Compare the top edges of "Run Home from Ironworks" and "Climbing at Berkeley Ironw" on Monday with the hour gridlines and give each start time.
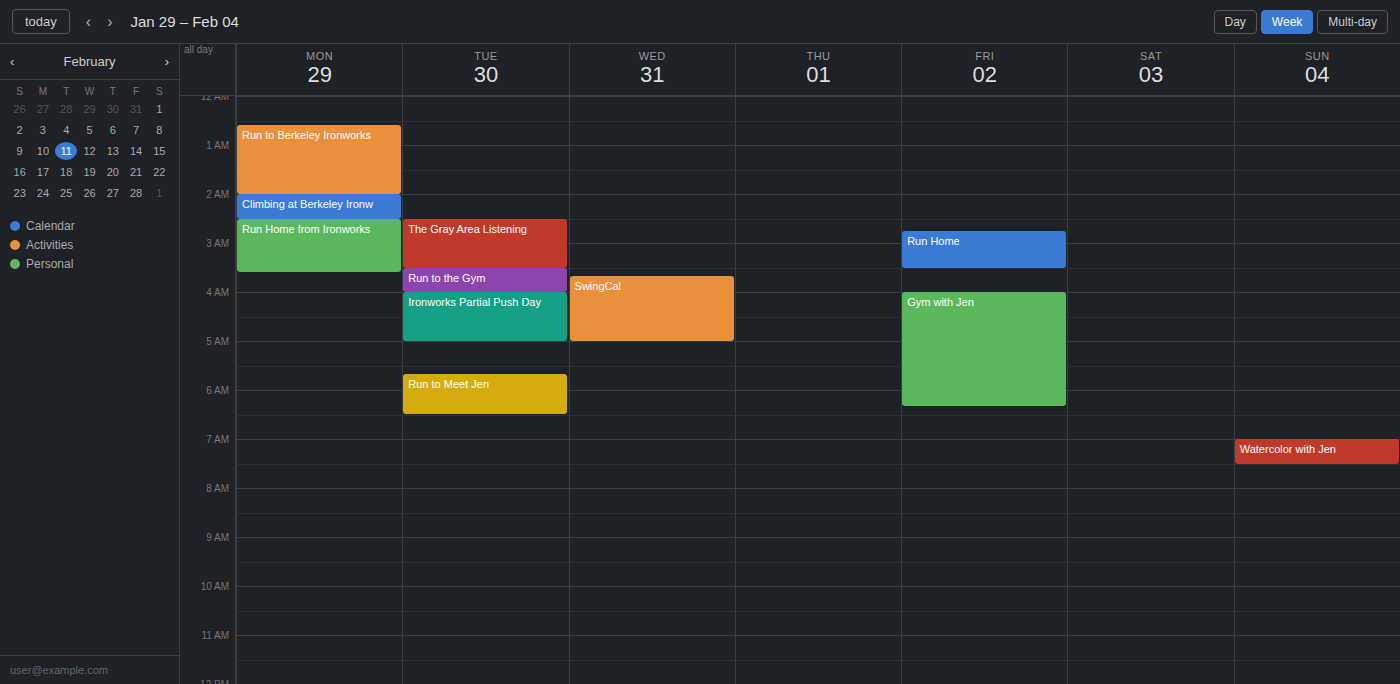
"Run Home from Ironworks": 2:30 AM, halfway between the 2 AM and 3 AM lines. "Climbing at Berkeley Ironw": 2:00 AM, exactly on the 2 AM line.